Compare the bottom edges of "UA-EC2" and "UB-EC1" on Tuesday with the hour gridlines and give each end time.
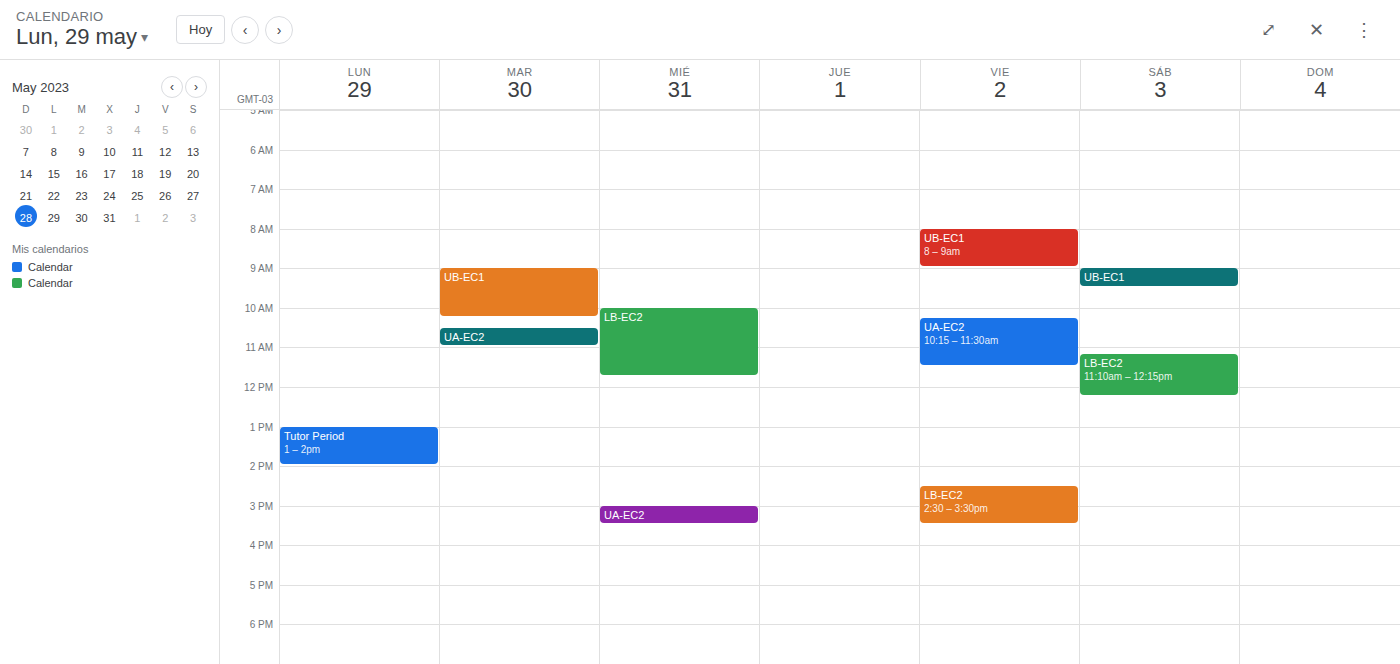
"UA-EC2": 11:00 AM, exactly on the 11 AM line. "UB-EC1": 10:15 AM, neither: a quarter of the way from the 10 AM line to the 11 AM line.